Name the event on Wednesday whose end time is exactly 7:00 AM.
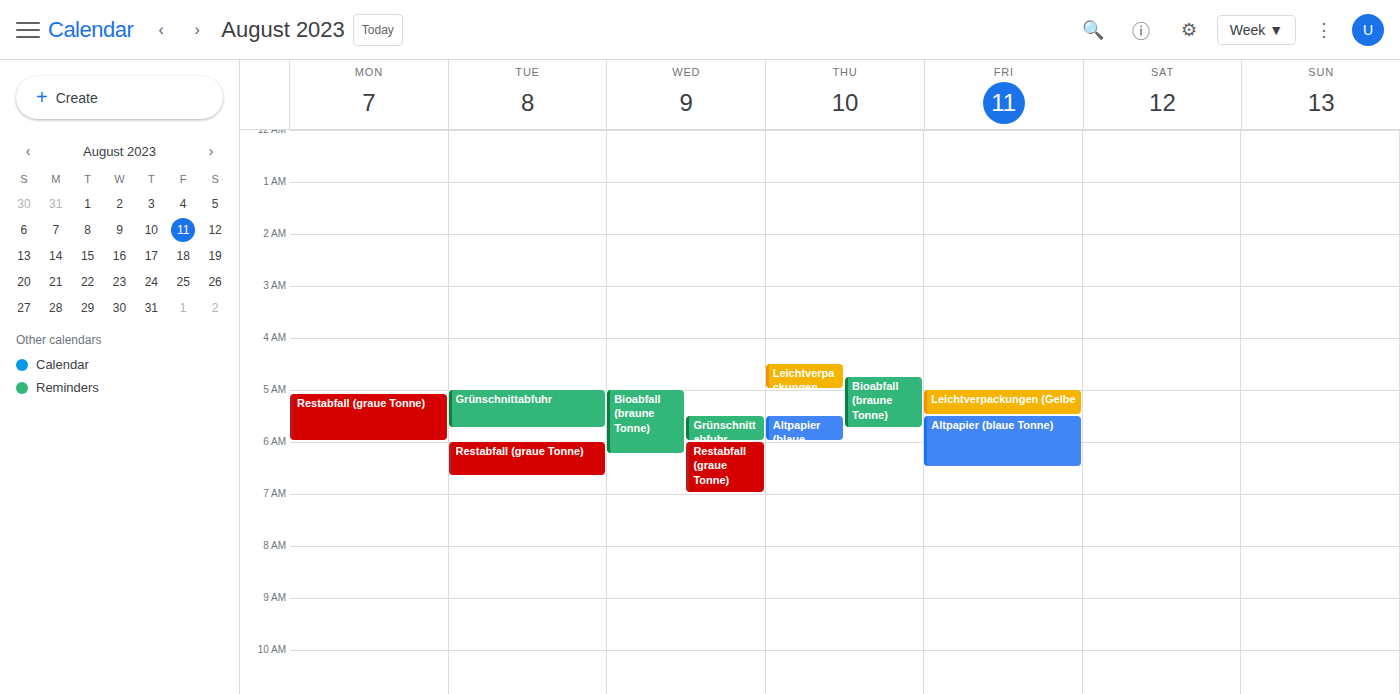
"Restabfall (graue Tonne)"